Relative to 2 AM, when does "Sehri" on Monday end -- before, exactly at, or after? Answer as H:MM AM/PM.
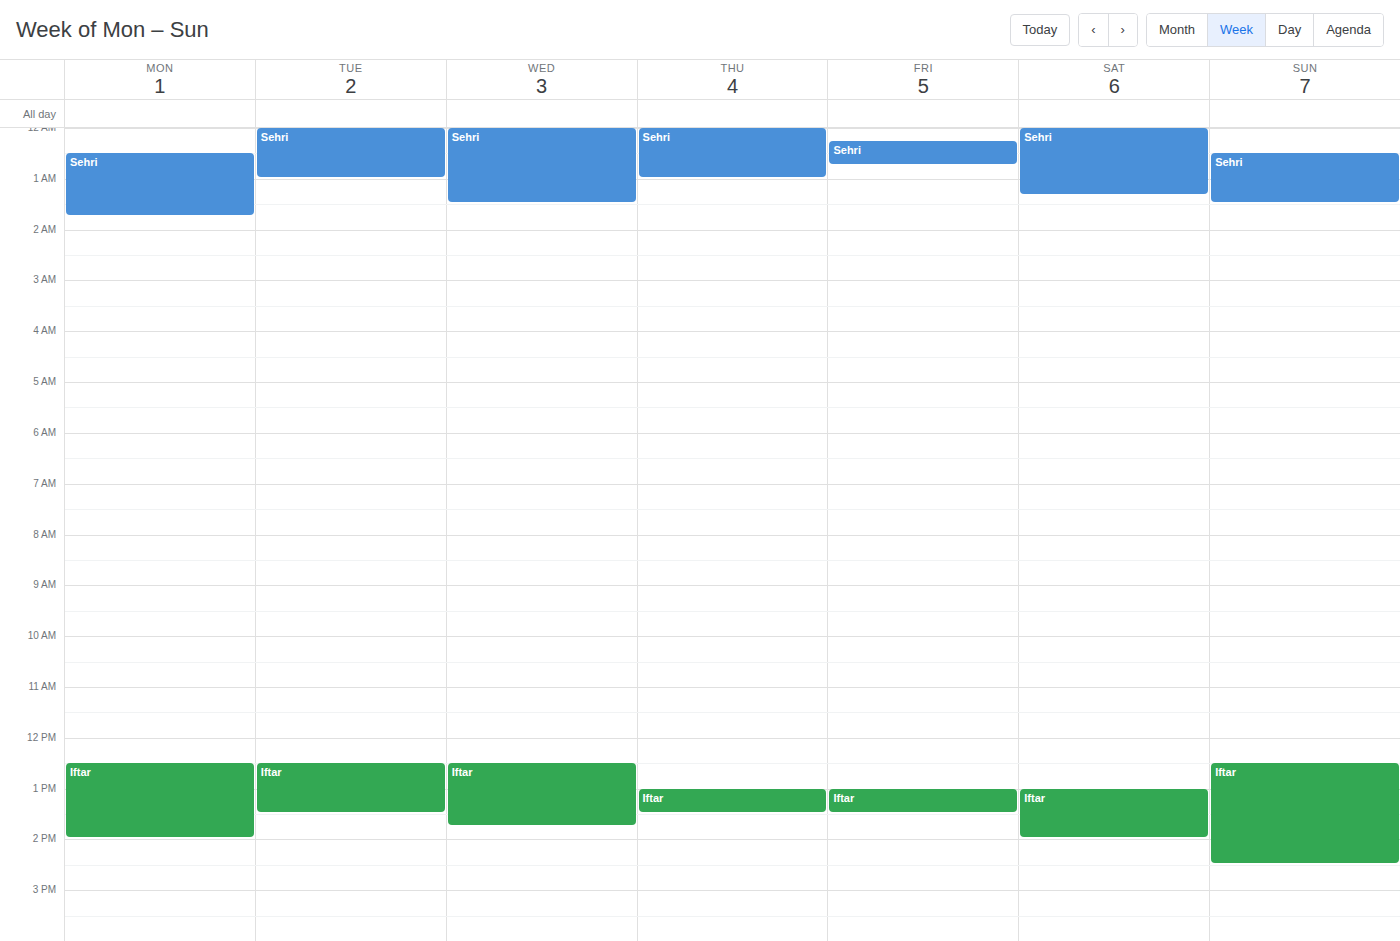
1:45 AM -- before 2 AM, 15 minutes above the 2 AM line.